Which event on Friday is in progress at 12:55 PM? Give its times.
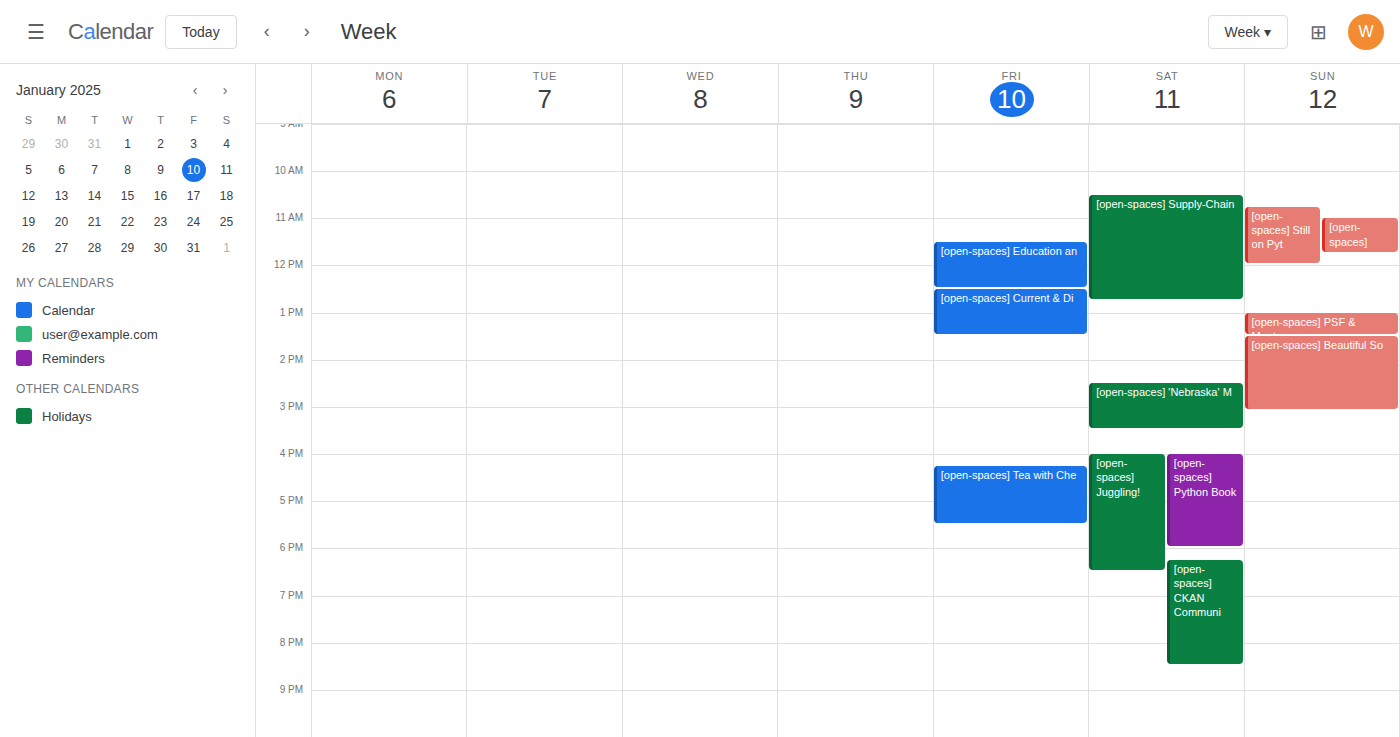
"[open-spaces] Current & Di", 12:30 PM to 1:30 PM